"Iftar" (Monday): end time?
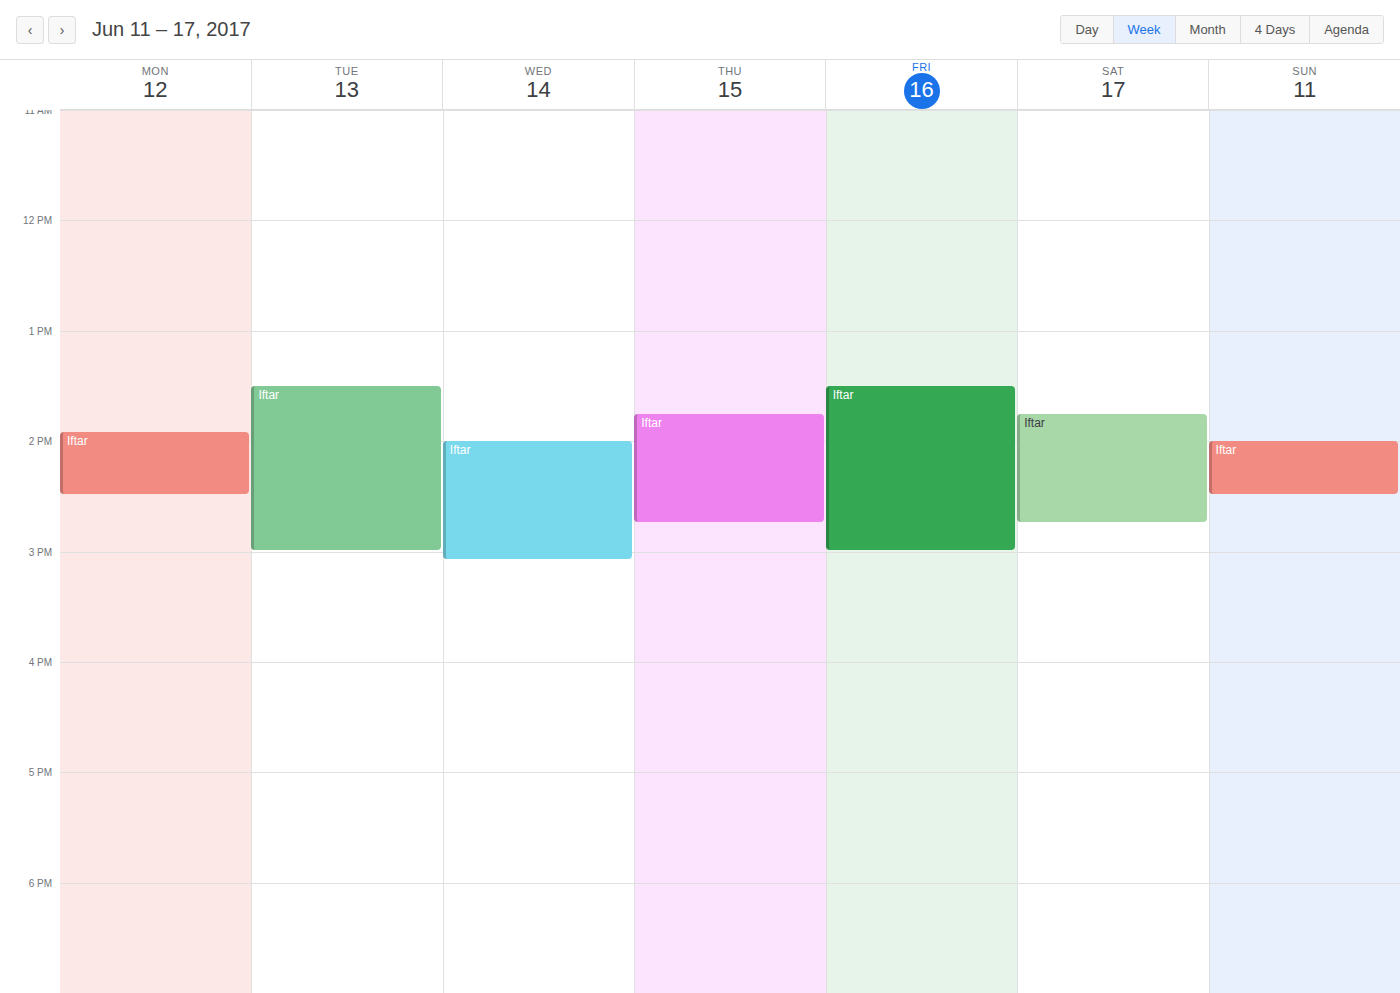
2:30 PM